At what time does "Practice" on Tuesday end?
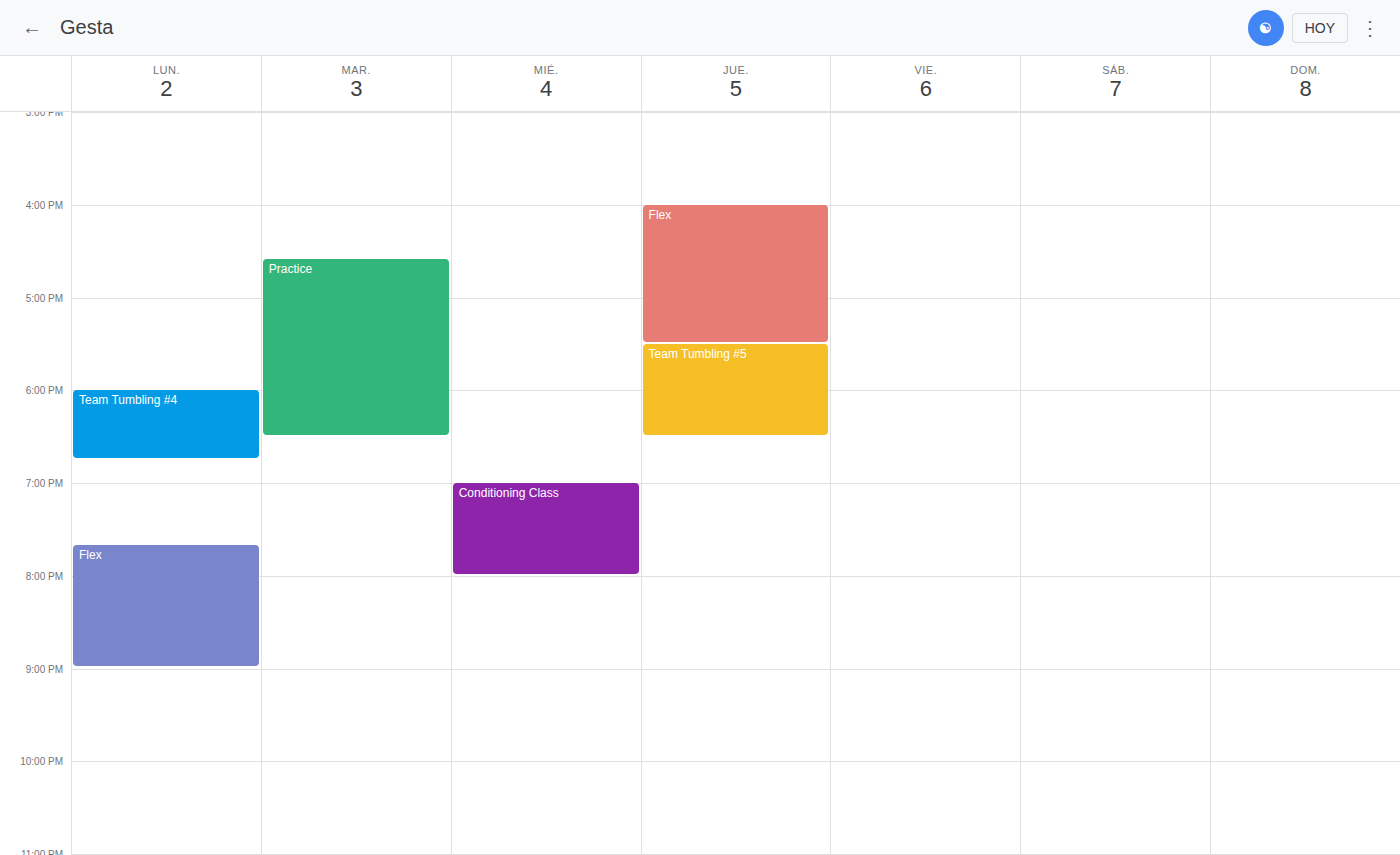
18:30